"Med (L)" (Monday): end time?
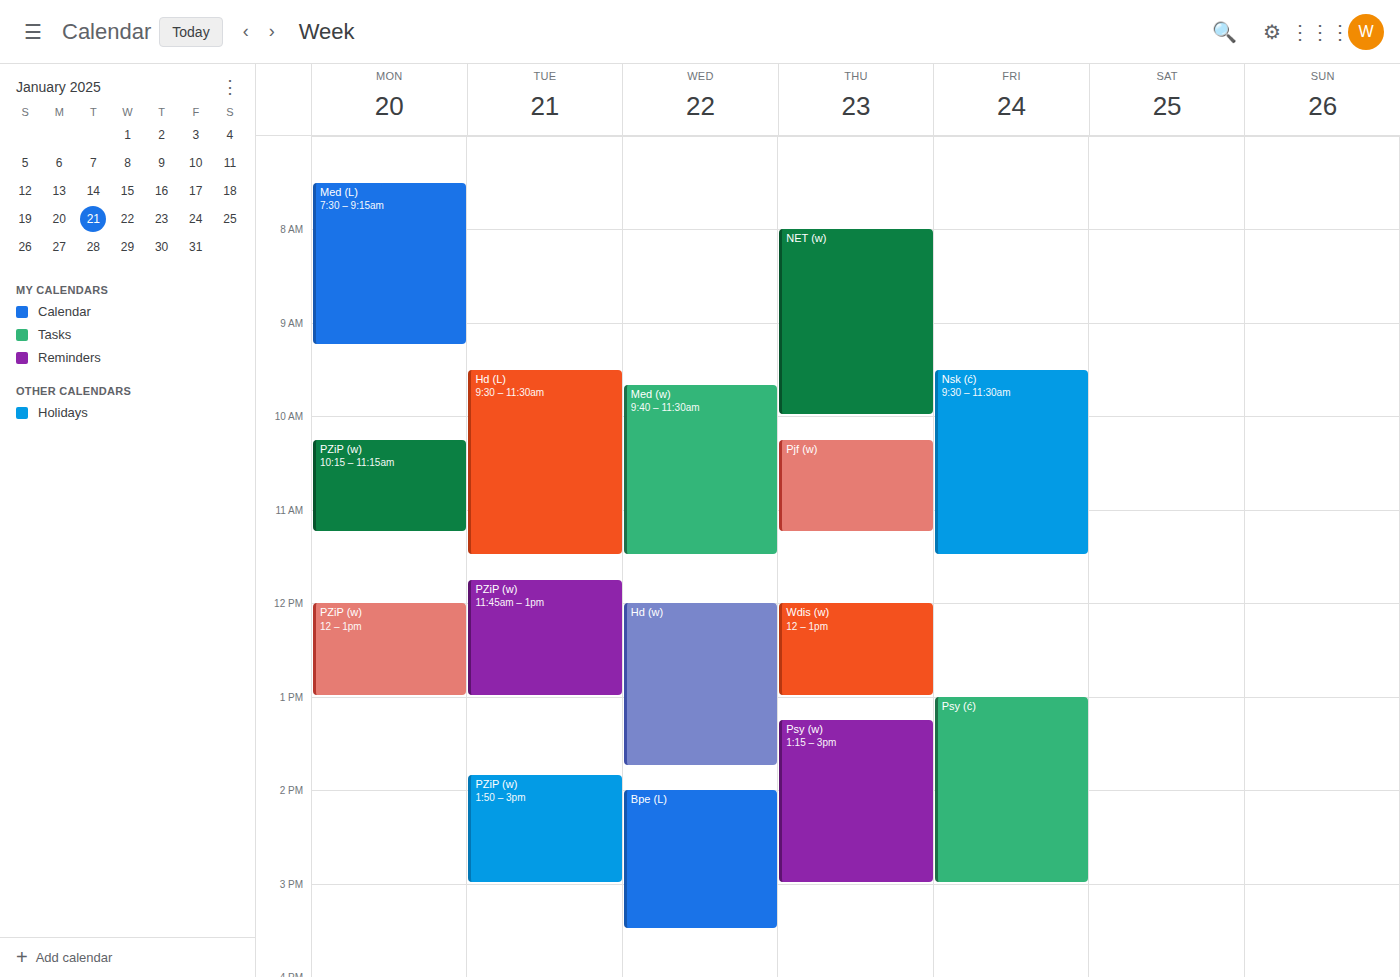
9:15 AM